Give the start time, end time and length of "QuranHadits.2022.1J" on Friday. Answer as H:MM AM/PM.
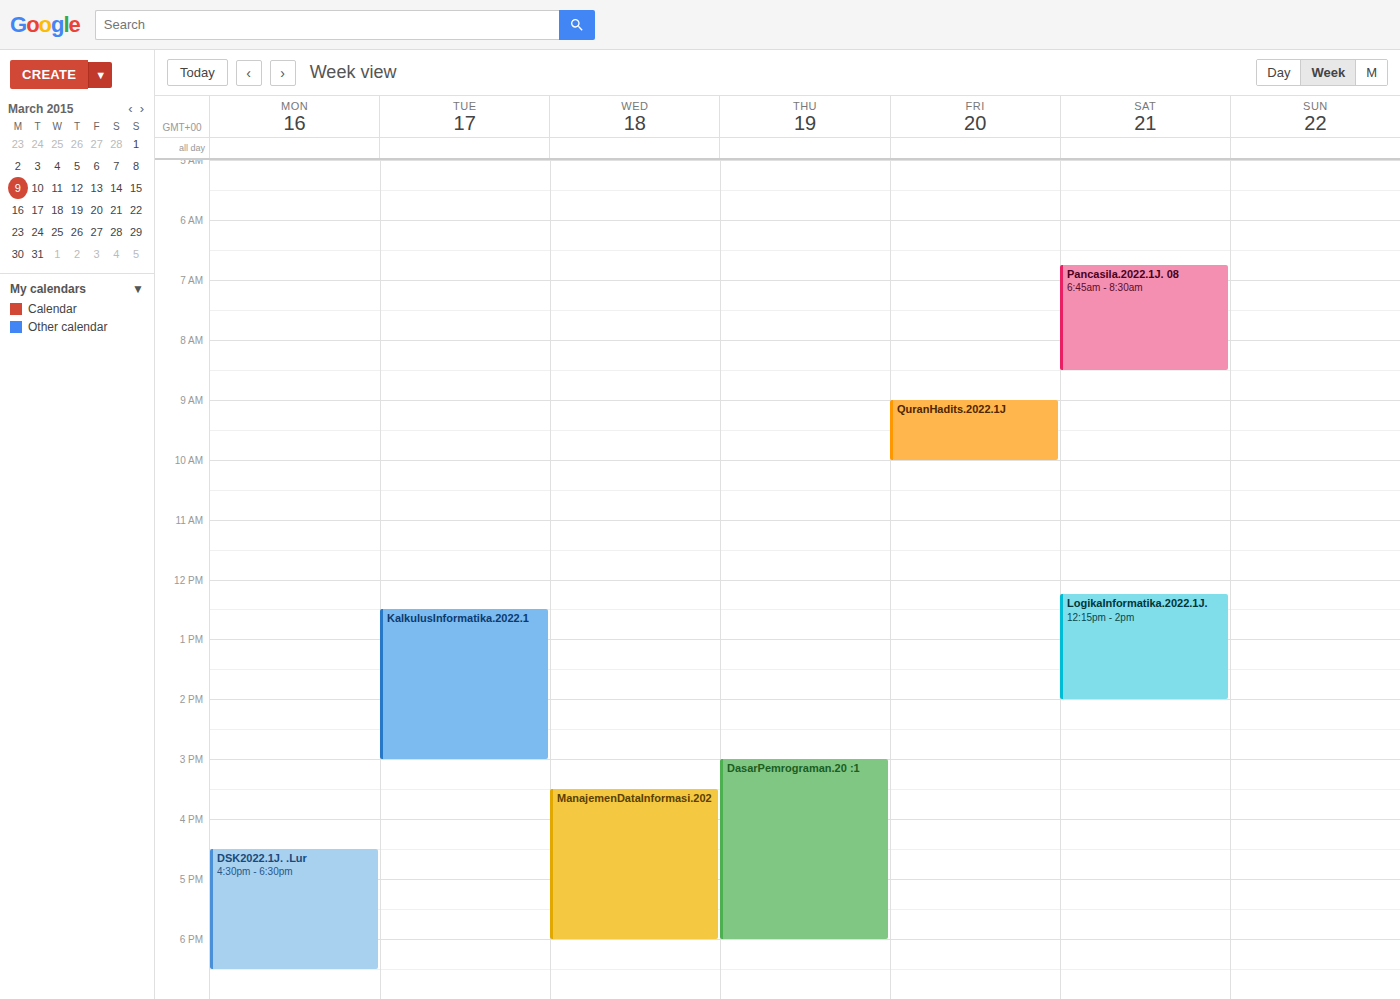
9:00 AM to 10:00 AM, 1 hour